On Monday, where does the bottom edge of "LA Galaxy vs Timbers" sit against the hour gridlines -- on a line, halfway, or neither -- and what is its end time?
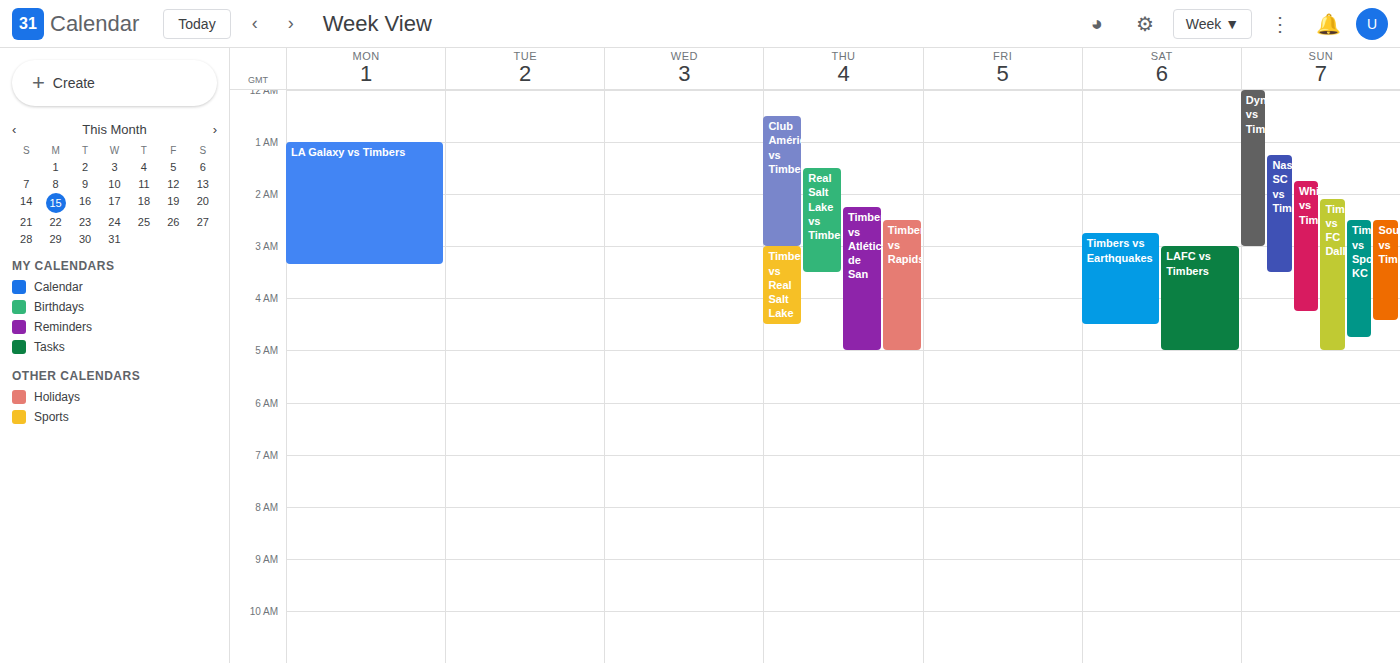
3:20 AM -- neither: 20 minutes below the 3 AM line and 40 minutes above the 4 AM line.